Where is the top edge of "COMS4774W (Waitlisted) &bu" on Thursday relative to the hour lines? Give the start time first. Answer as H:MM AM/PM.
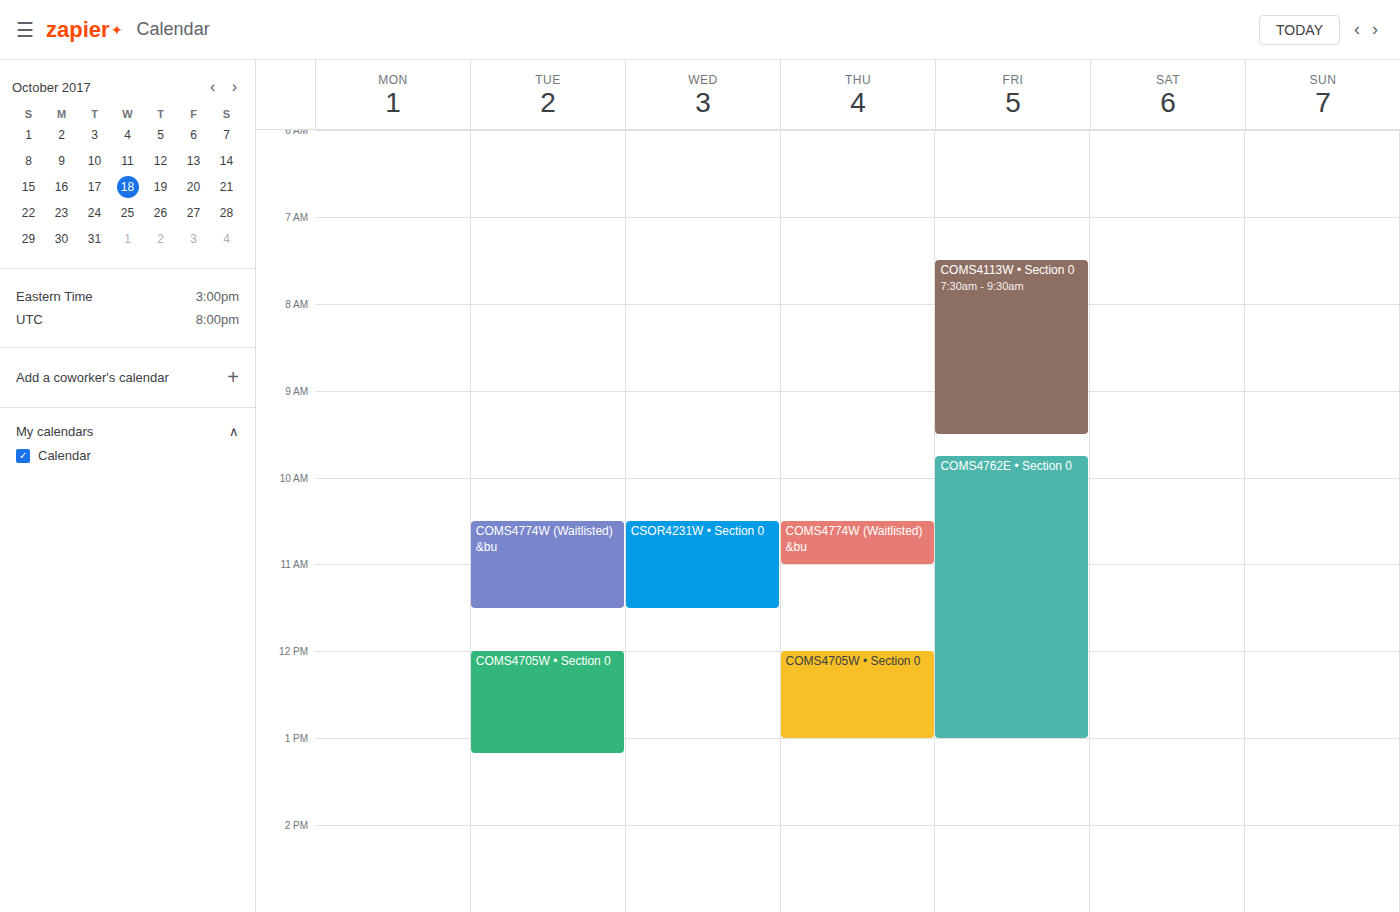
10:30 AM -- halfway between the 10 AM and 11 AM lines.